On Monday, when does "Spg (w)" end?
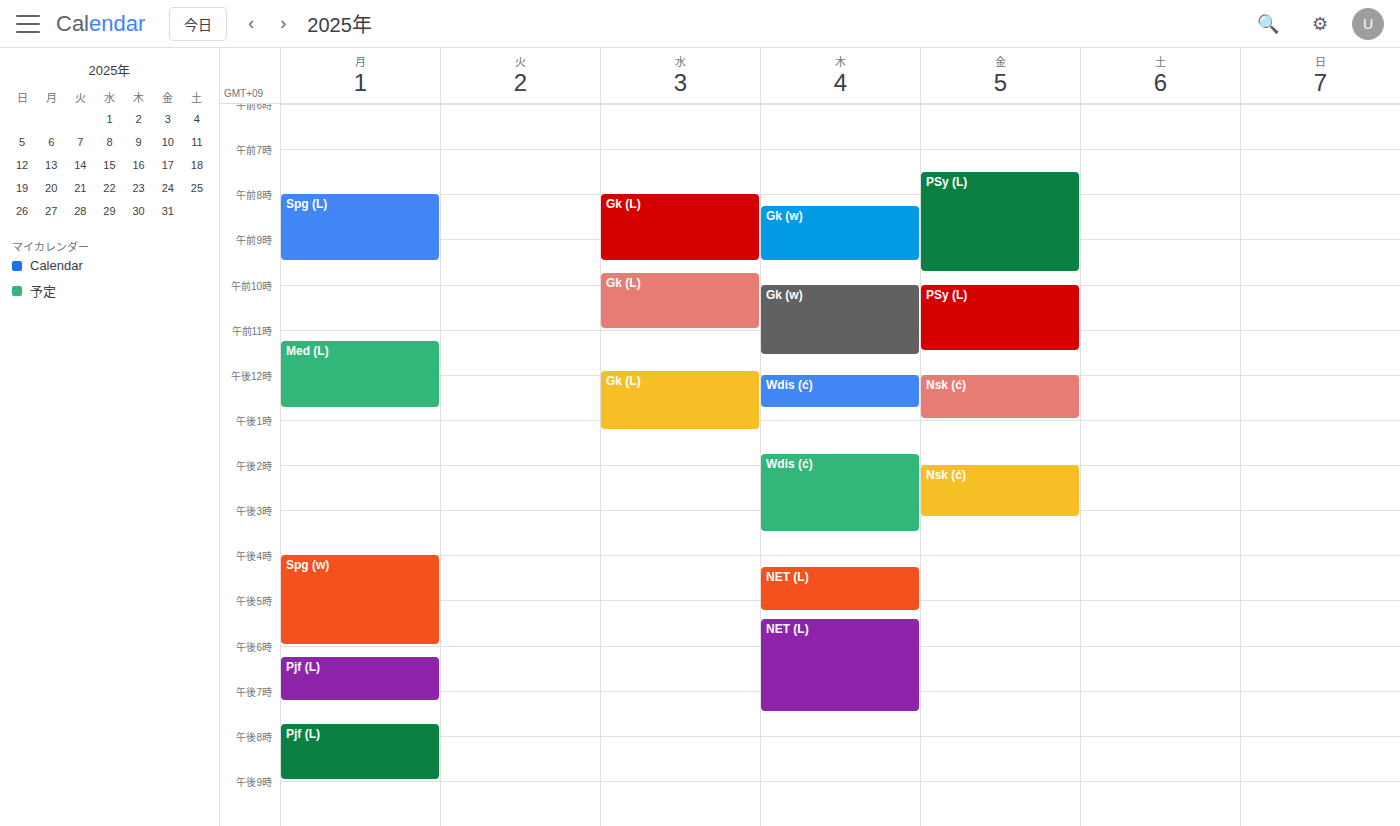
18:00